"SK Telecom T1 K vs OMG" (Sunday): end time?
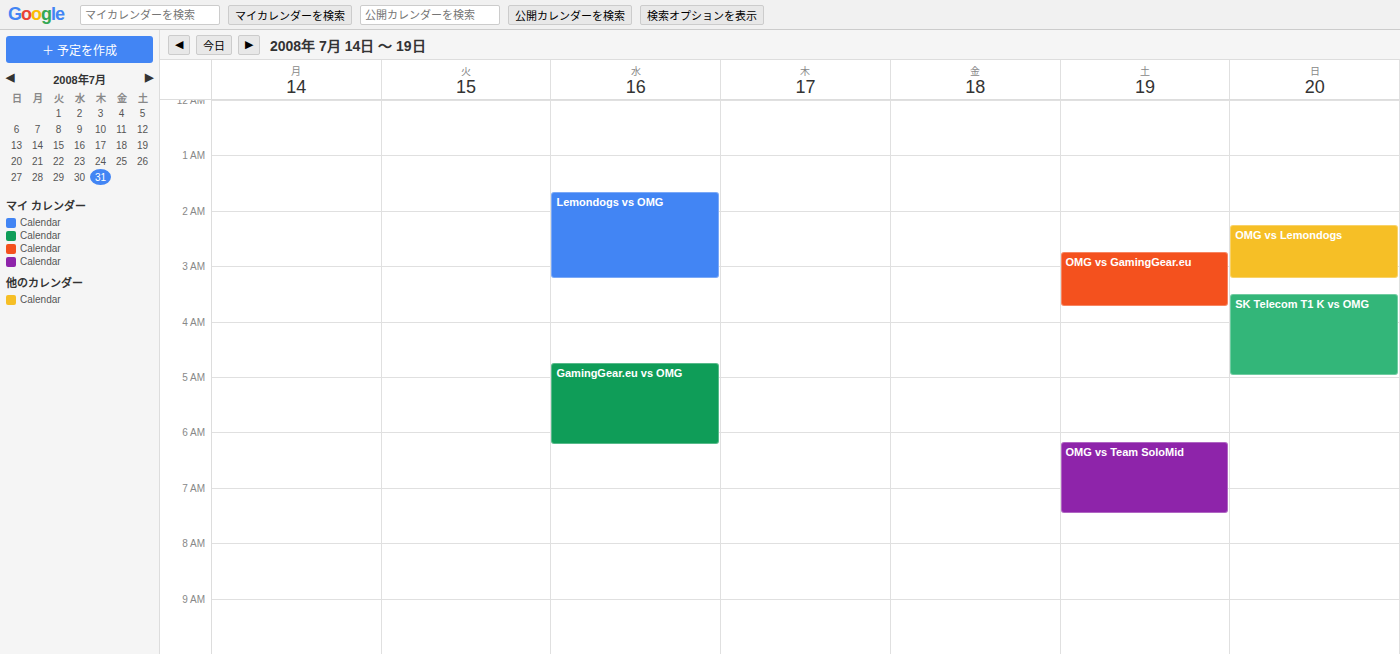
5:00 AM